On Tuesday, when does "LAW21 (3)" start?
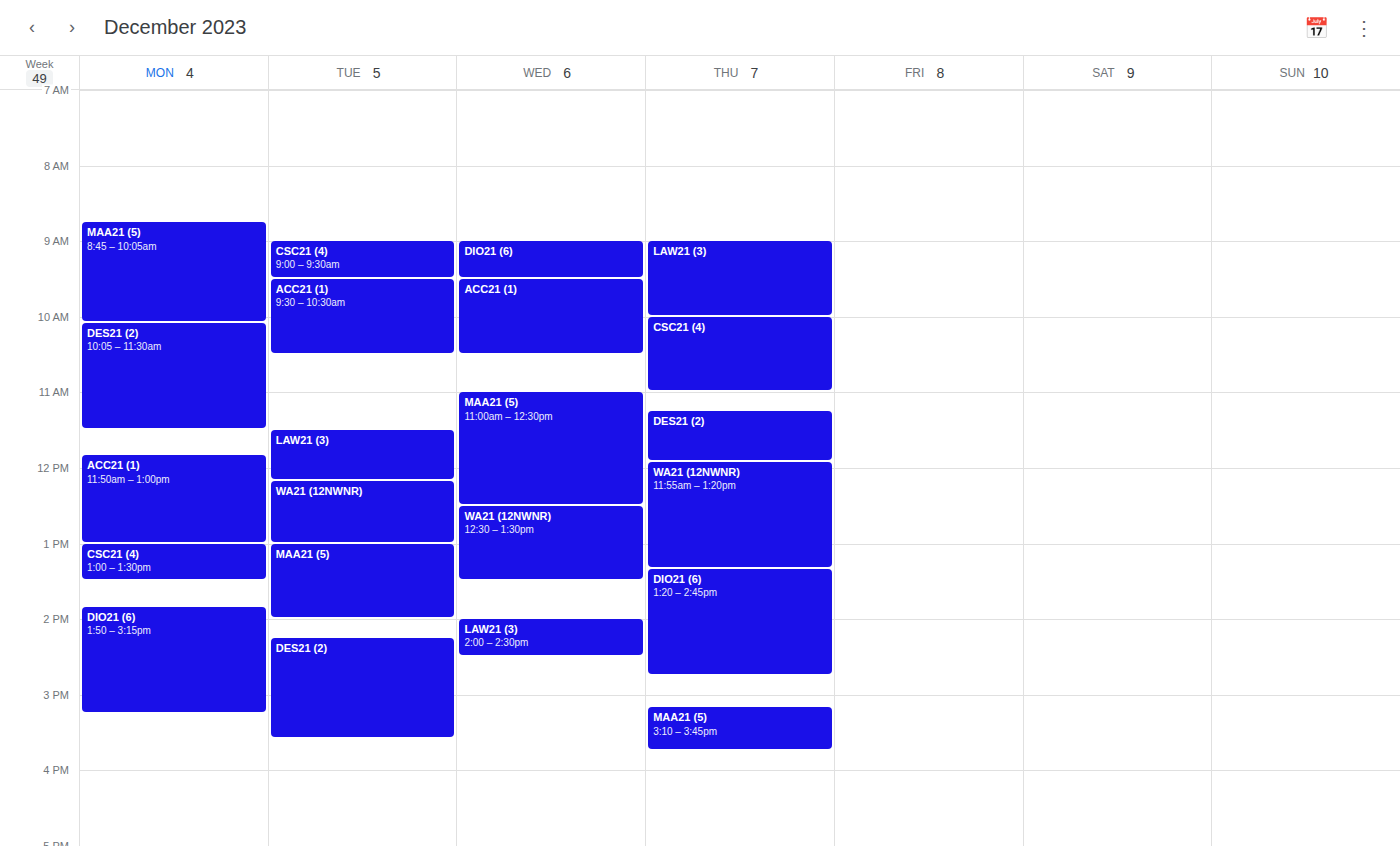
11:30 AM